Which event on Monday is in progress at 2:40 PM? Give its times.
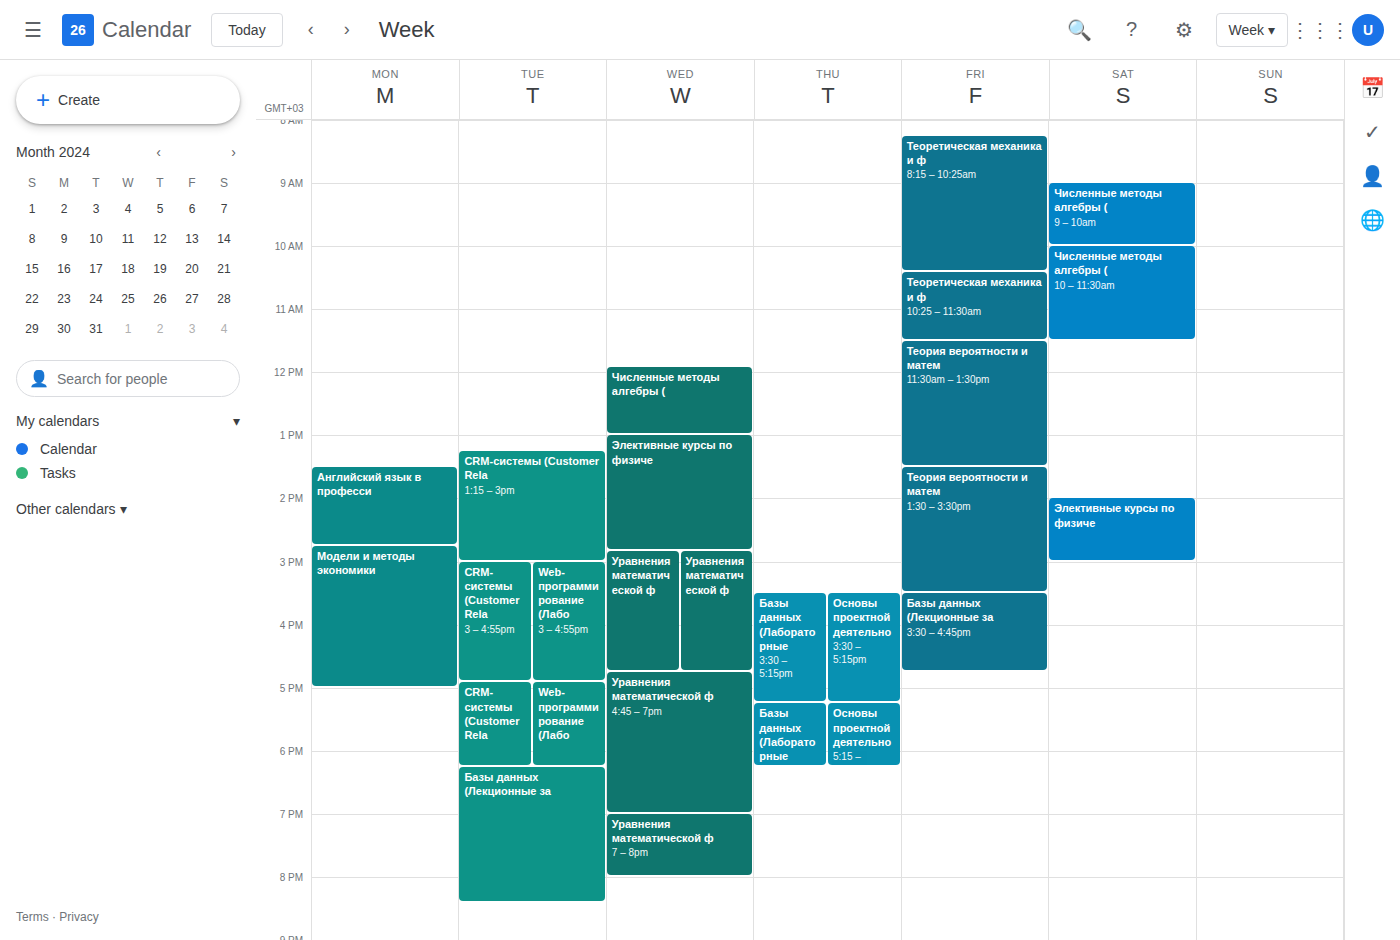
"Английский язык в професси", 1:30 PM to 2:45 PM